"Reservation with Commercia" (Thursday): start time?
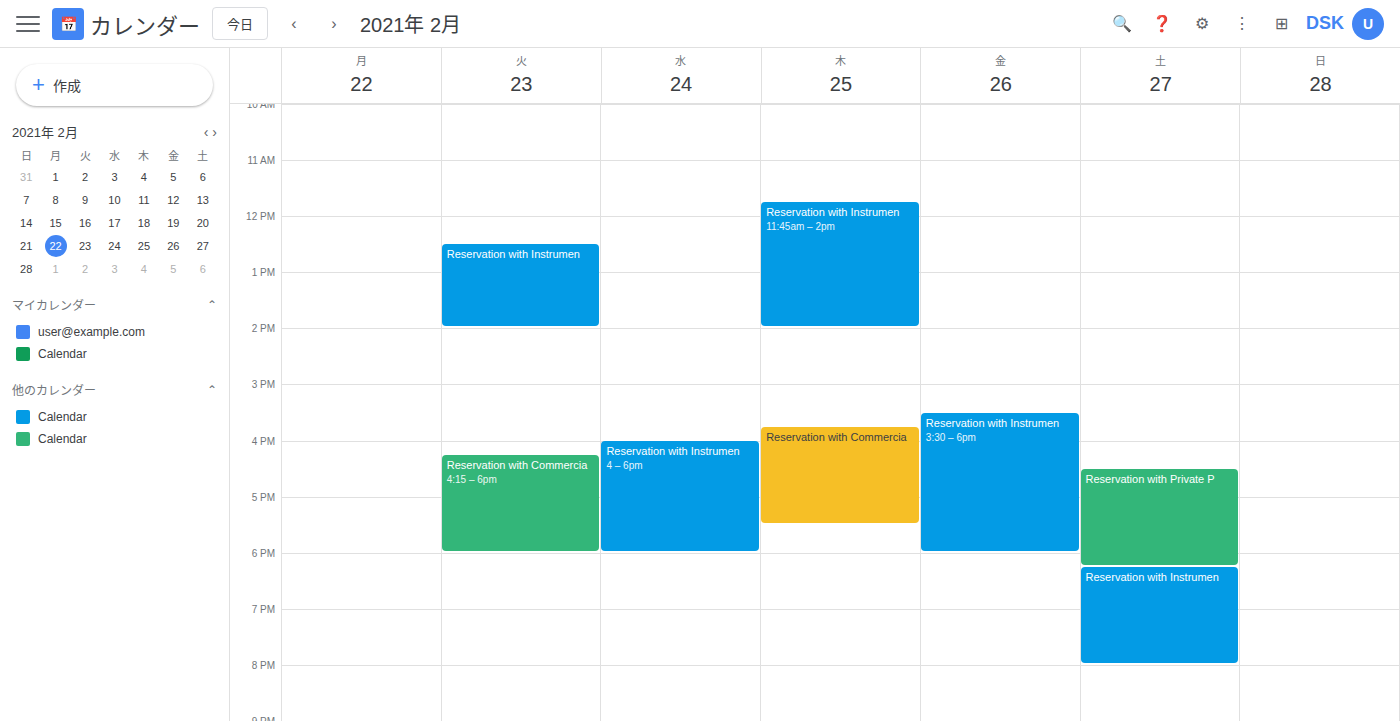
3:45 PM